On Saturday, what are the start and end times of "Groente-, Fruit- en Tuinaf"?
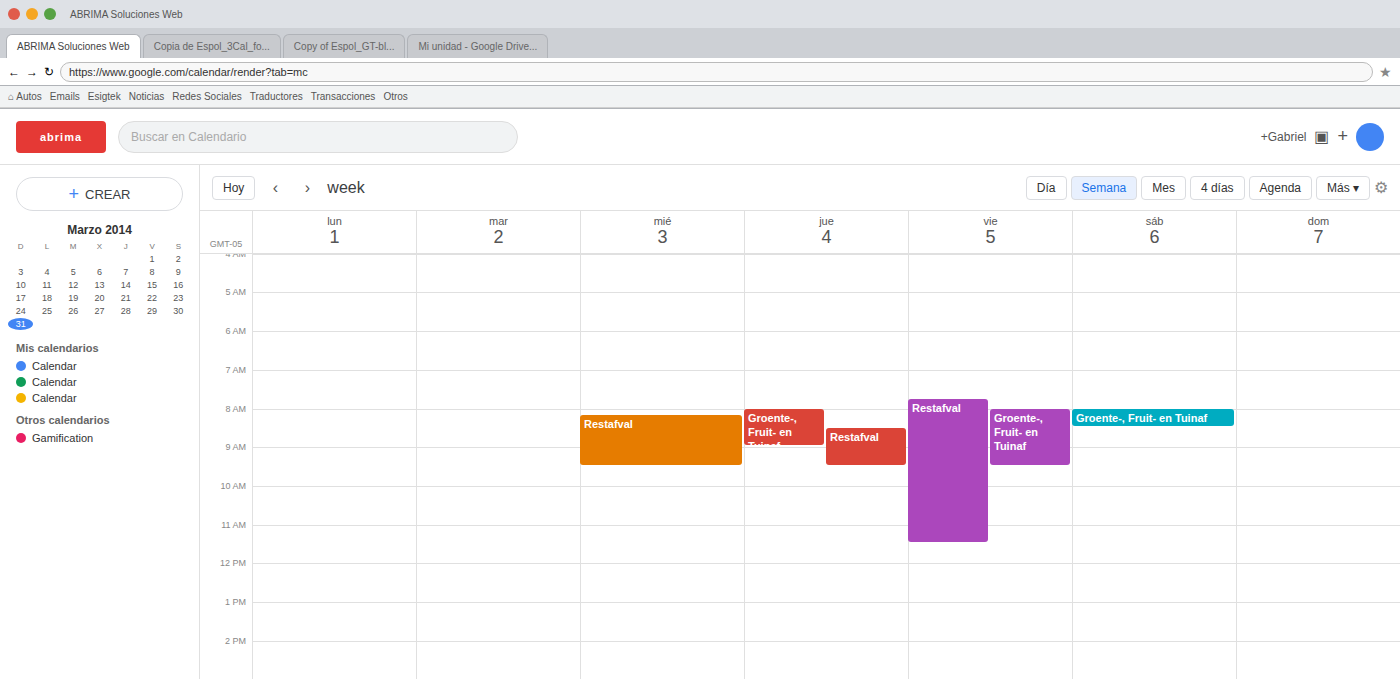
8:00 AM to 8:30 AM